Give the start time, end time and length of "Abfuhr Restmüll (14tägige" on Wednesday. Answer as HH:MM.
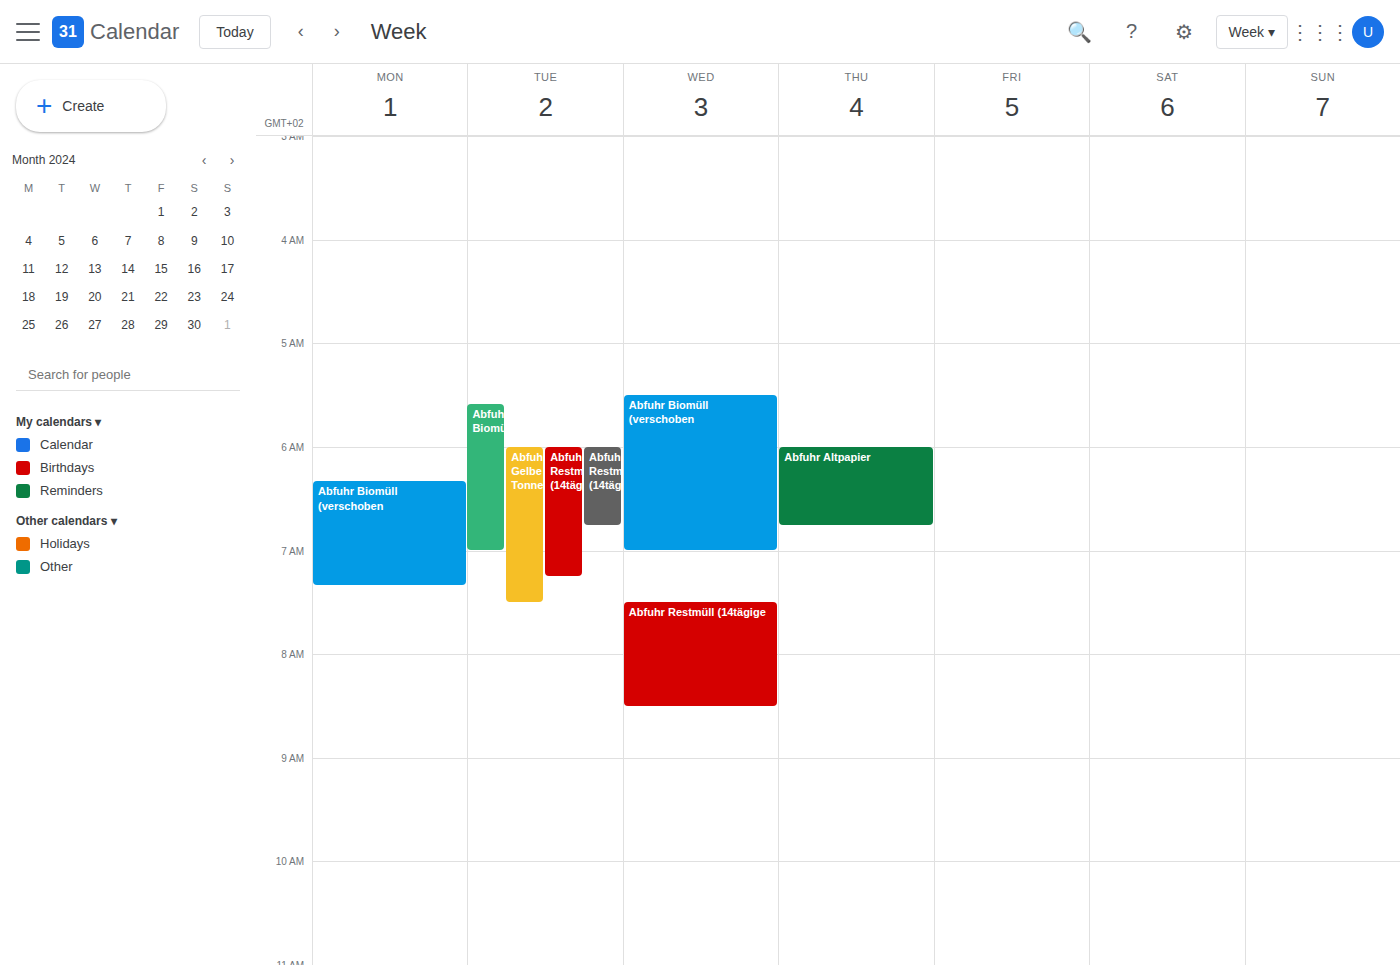
07:30 to 08:30, 1 hour